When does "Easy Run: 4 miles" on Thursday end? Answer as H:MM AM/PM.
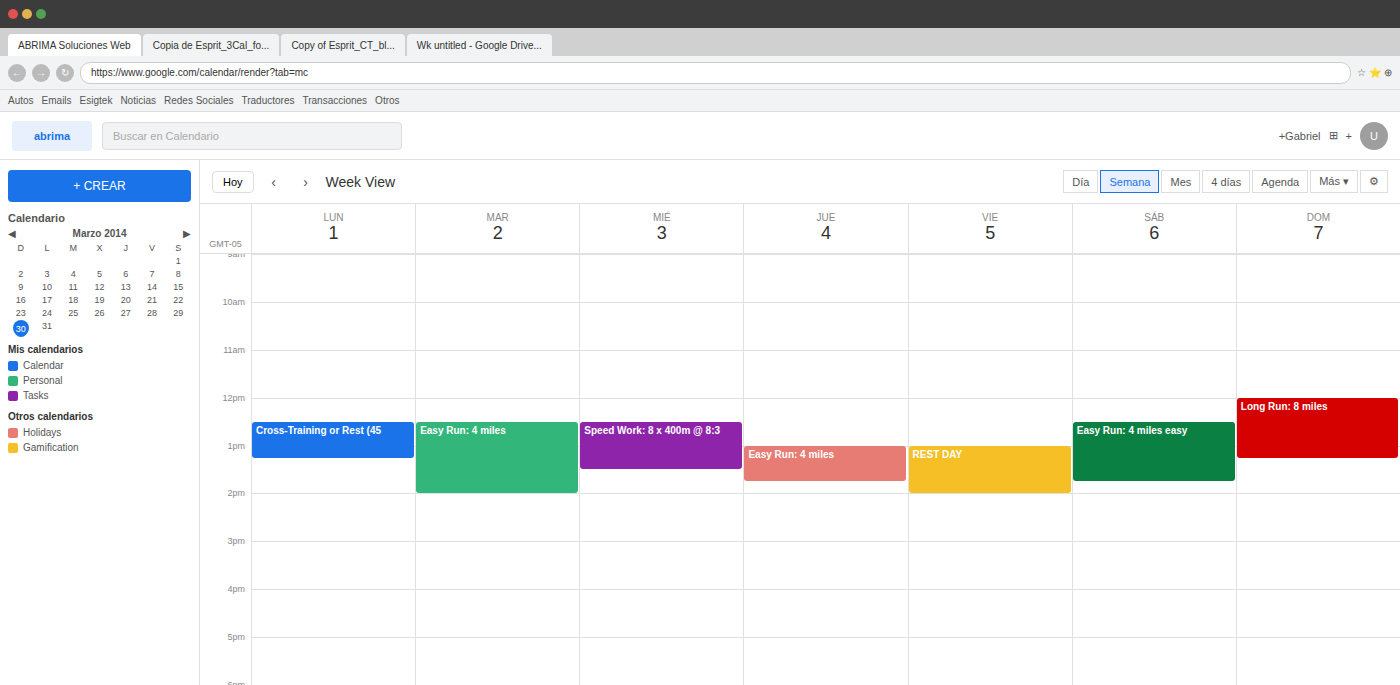
1:45 PM